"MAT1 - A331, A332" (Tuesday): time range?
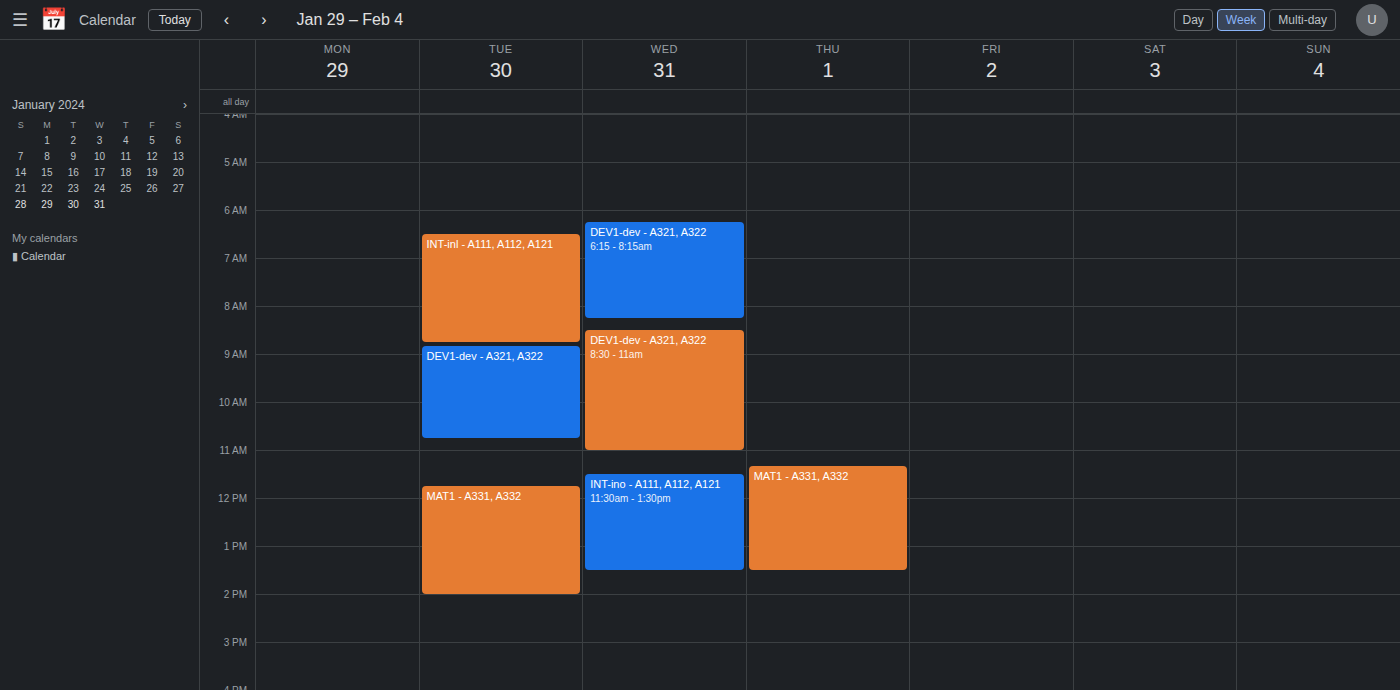
11:45 to 14:00